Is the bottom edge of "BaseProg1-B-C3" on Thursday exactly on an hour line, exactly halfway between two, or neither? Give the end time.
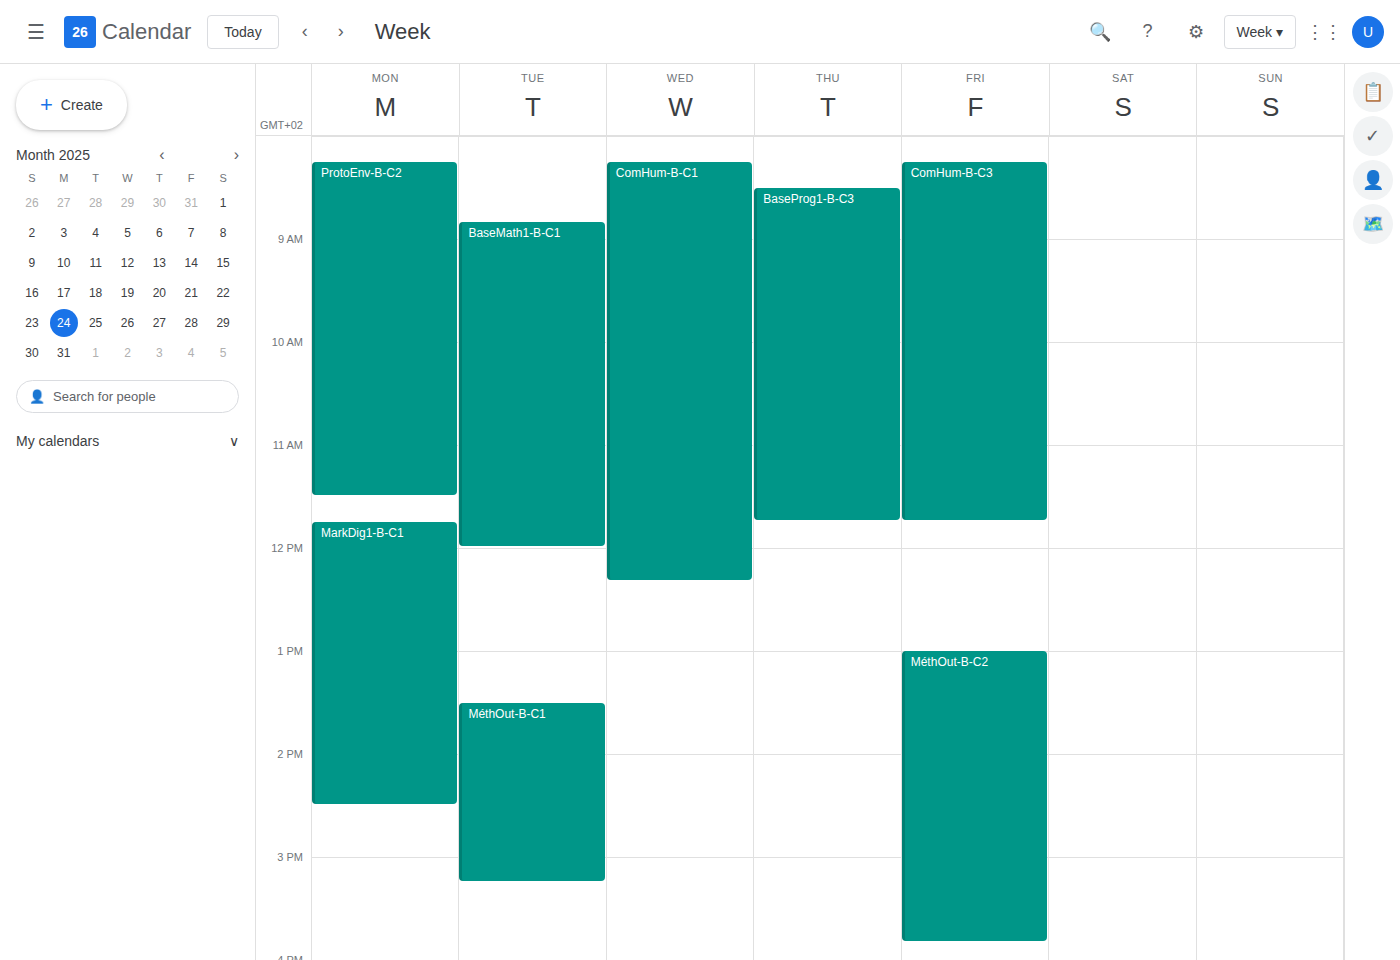
11:45 AM -- neither: three quarters of the way from the 11 AM line to the 12 PM line.